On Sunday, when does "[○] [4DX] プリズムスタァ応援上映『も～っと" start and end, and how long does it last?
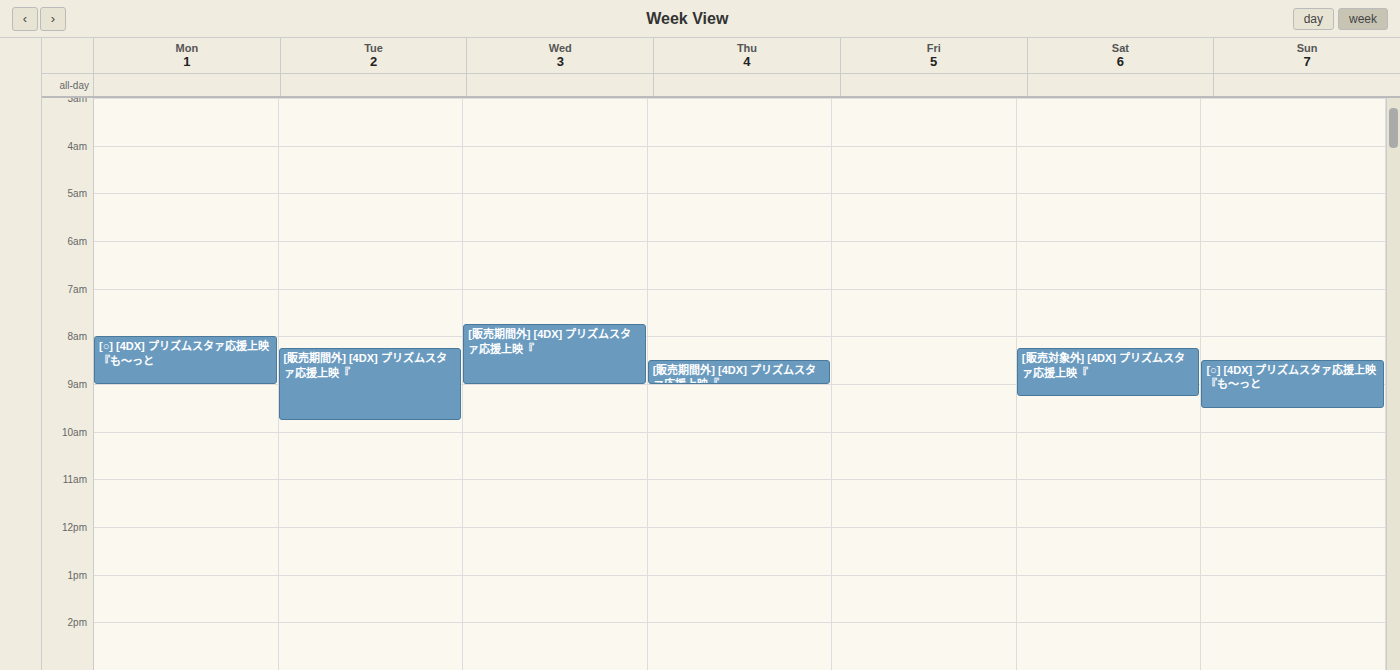
8:30 AM to 9:30 AM, 1 hour